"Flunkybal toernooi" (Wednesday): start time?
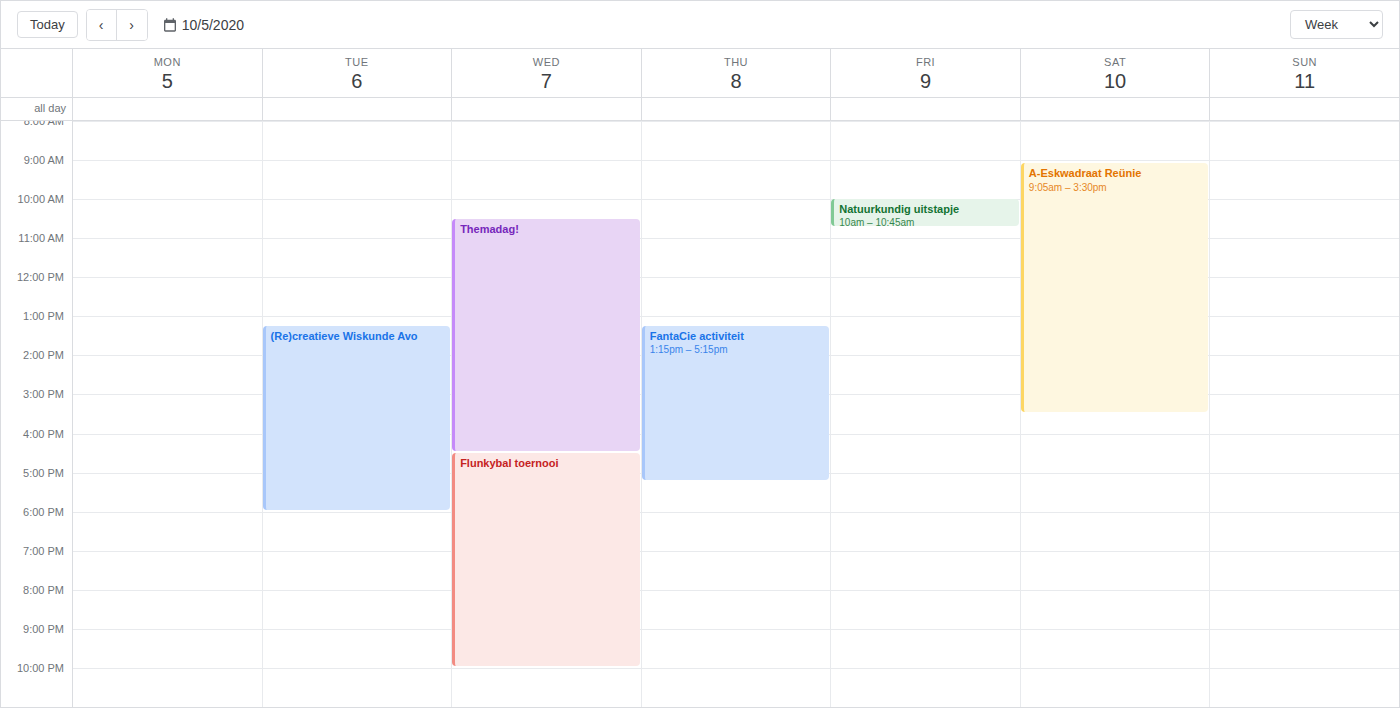
4:30 PM